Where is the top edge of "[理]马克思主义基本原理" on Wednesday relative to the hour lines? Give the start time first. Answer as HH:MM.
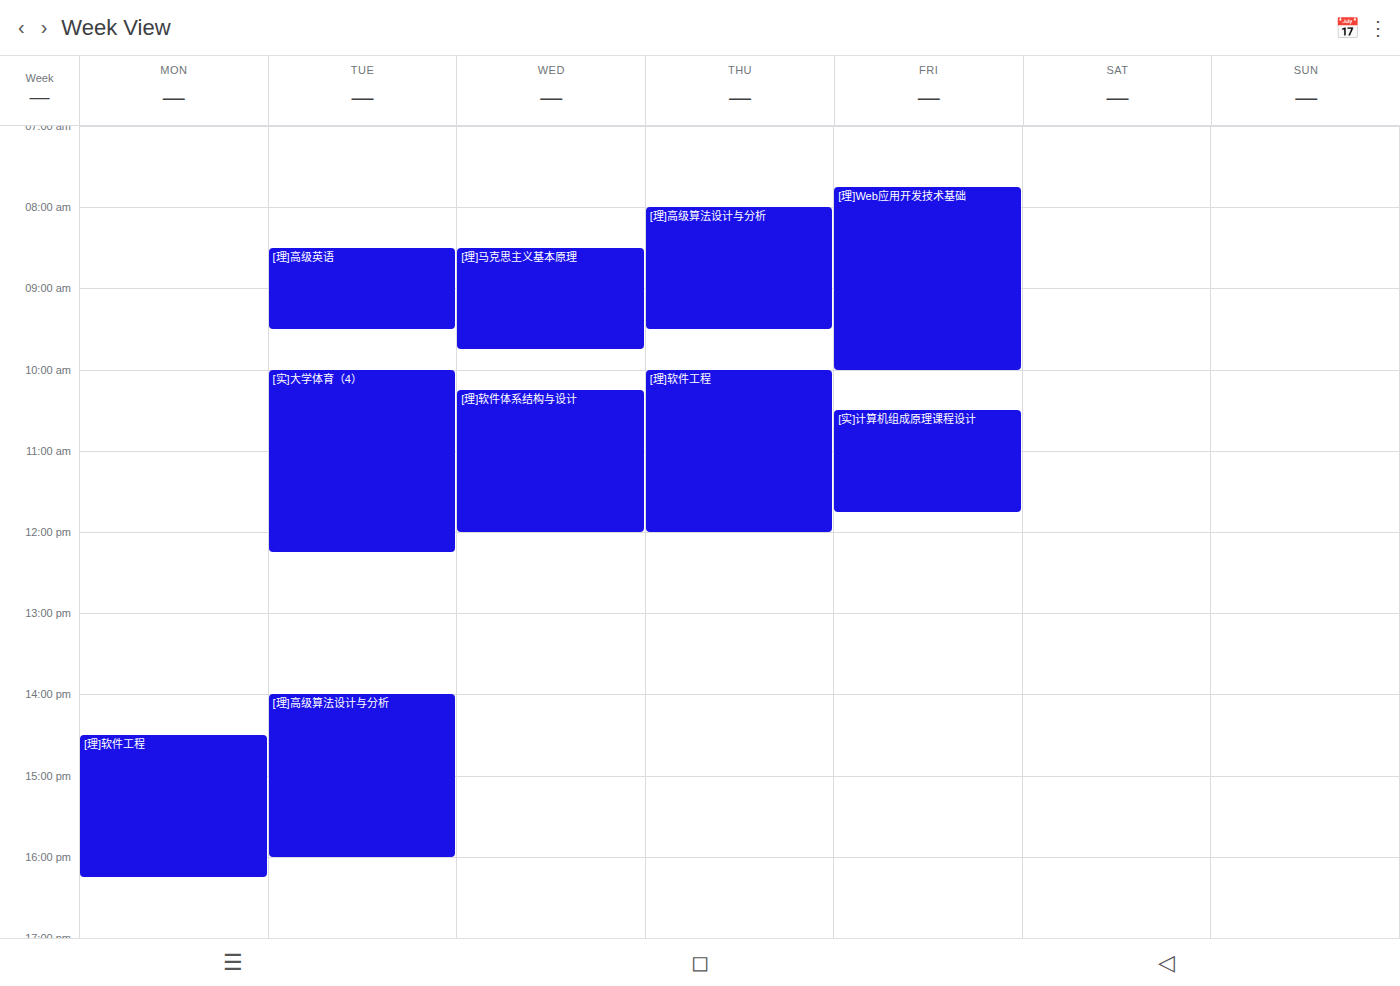
08:30 -- halfway between the 08:00 and 09:00 lines.